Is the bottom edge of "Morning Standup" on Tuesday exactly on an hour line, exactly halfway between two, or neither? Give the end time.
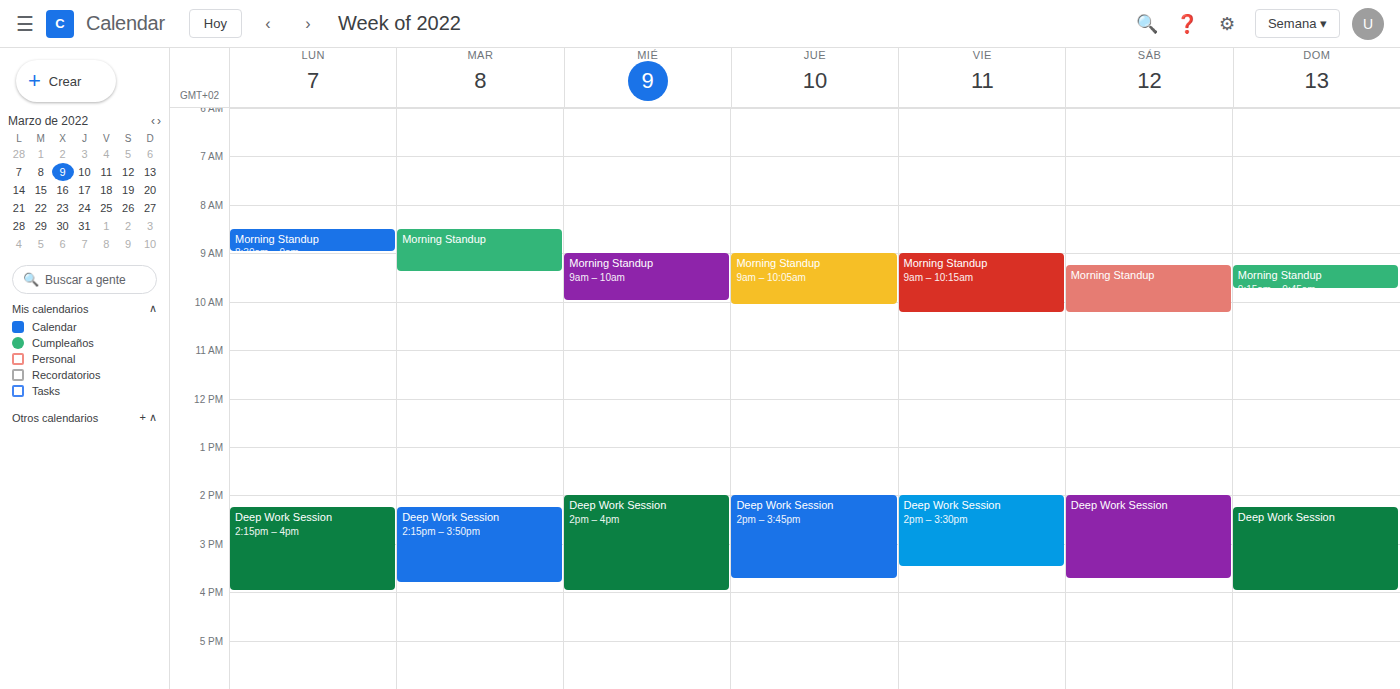
9:25 AM -- neither: 25 minutes below the 9 AM line and 35 minutes above the 10 AM line.